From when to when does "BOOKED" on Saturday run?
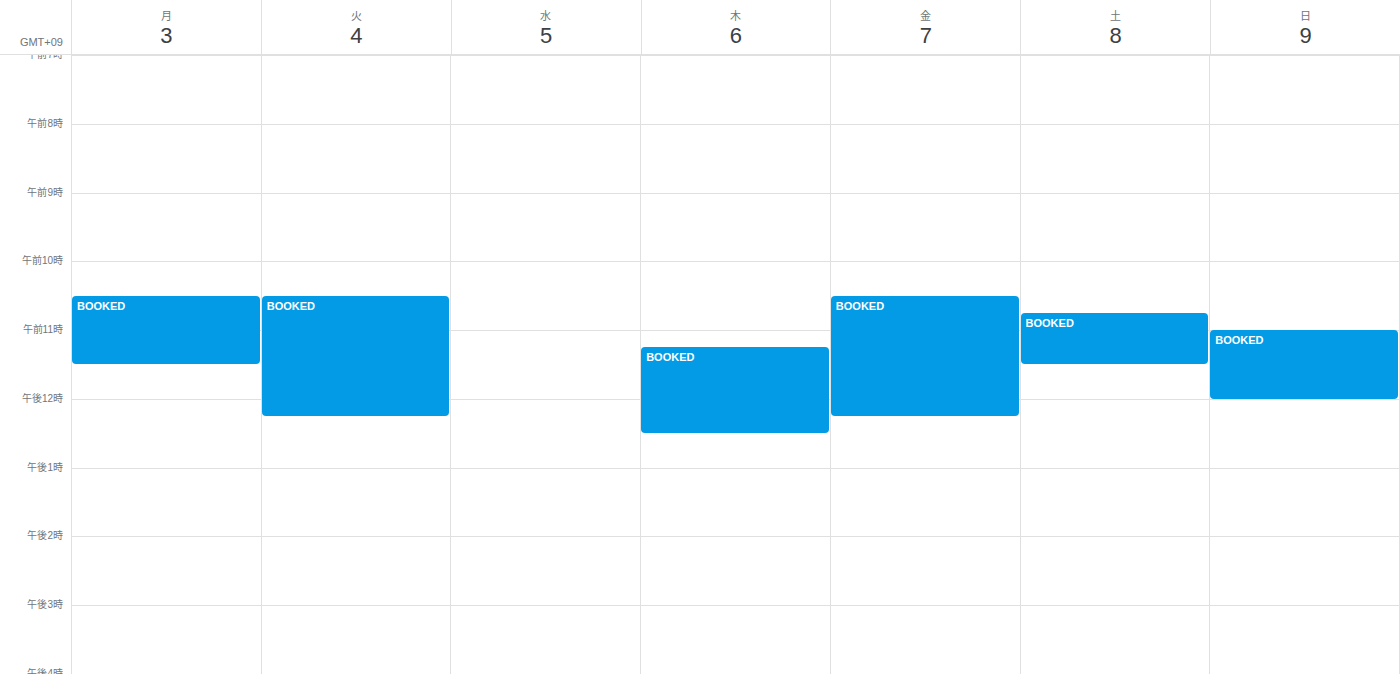
10:45 AM to 11:30 AM